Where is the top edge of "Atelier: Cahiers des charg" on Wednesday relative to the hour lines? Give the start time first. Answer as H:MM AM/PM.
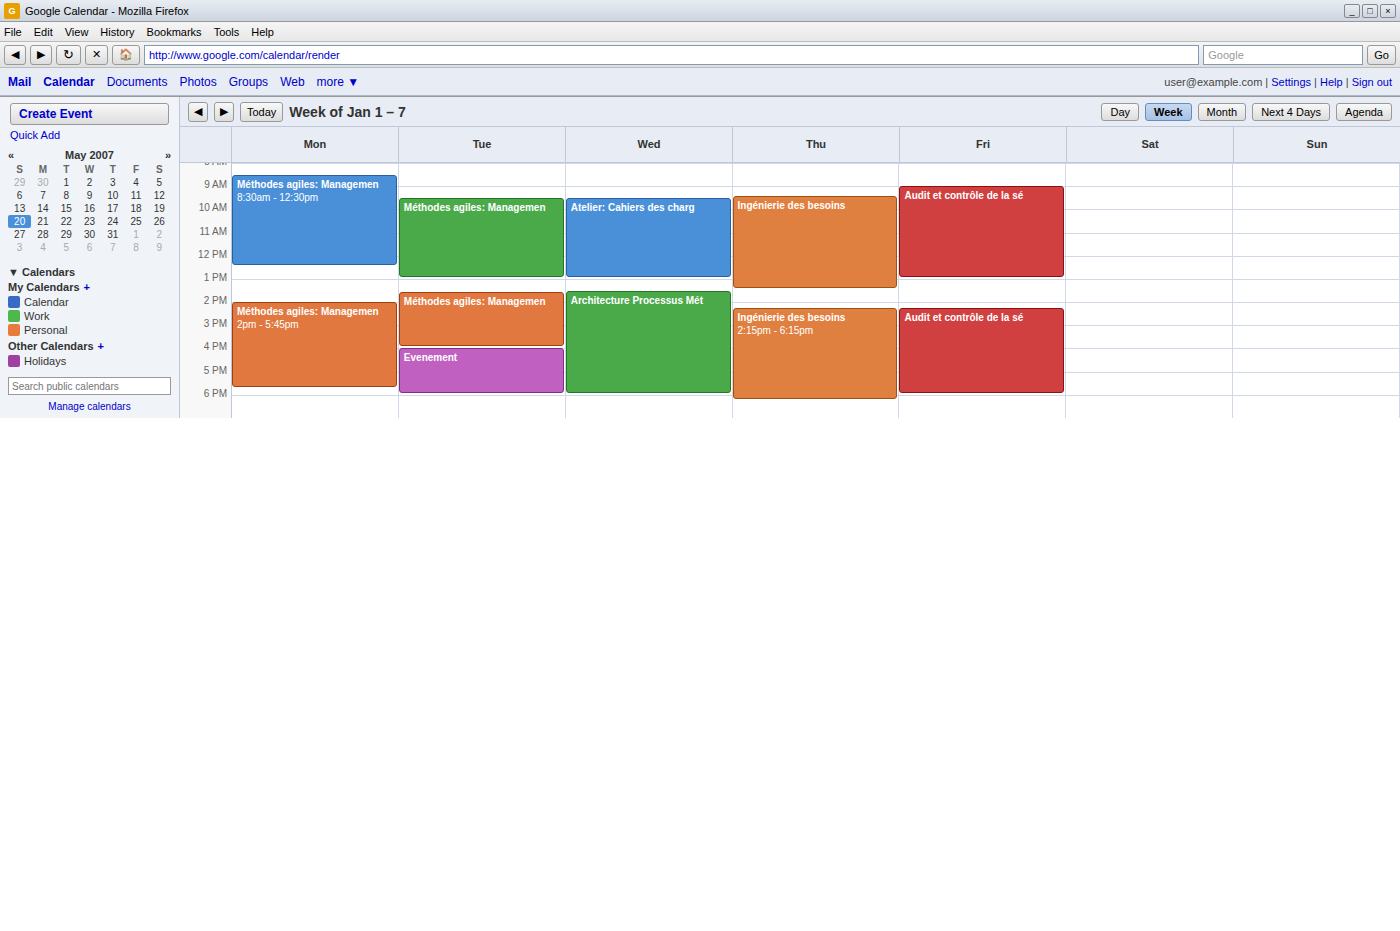
9:30 AM -- halfway between the 9 AM and 10 AM lines.